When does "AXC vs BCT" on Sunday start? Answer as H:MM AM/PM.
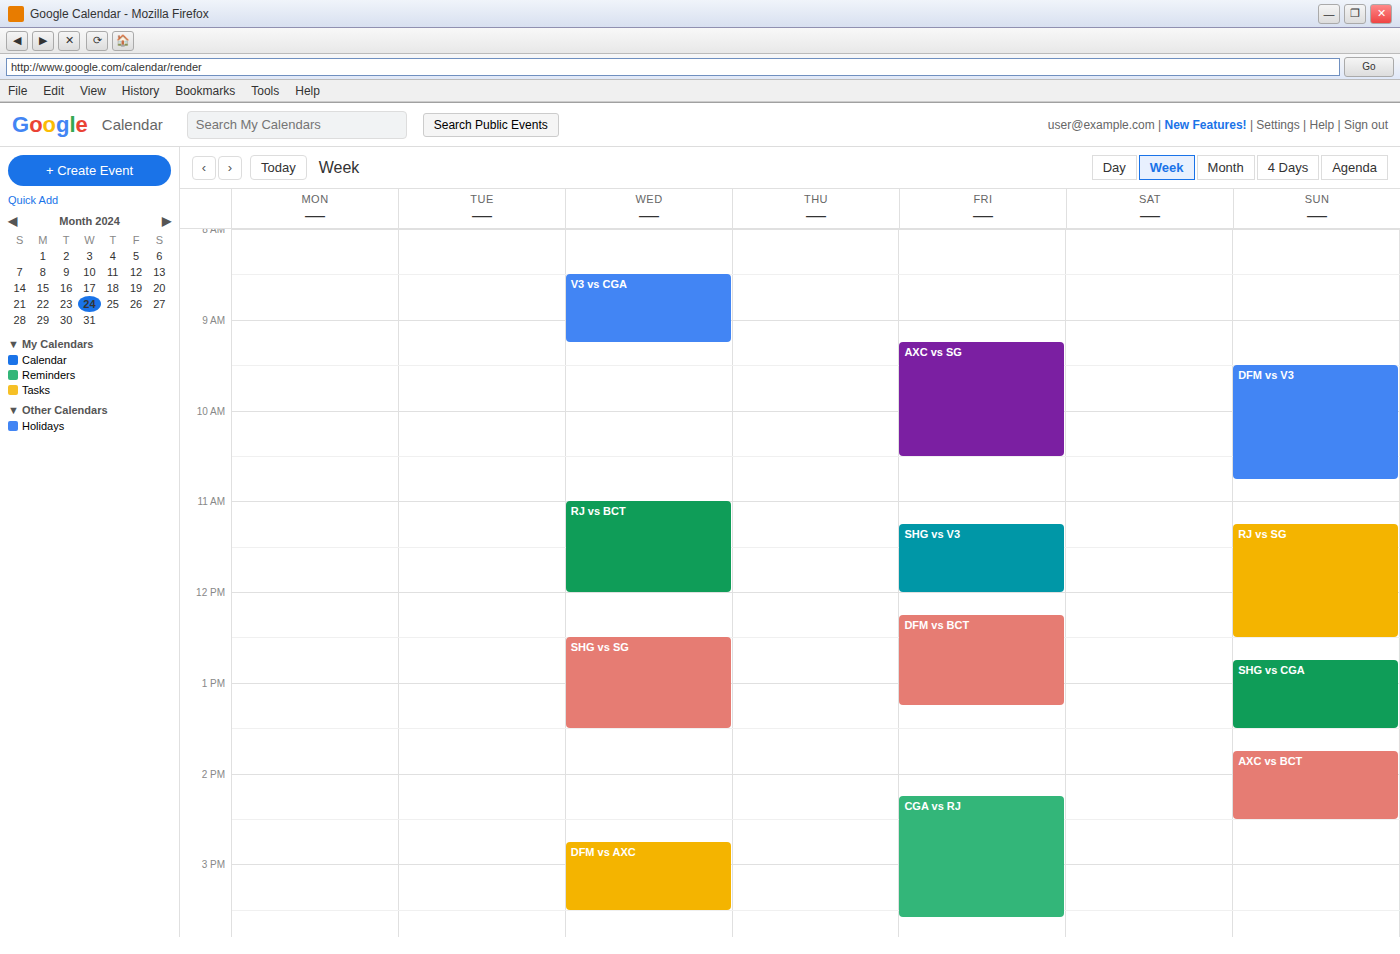
1:45 PM